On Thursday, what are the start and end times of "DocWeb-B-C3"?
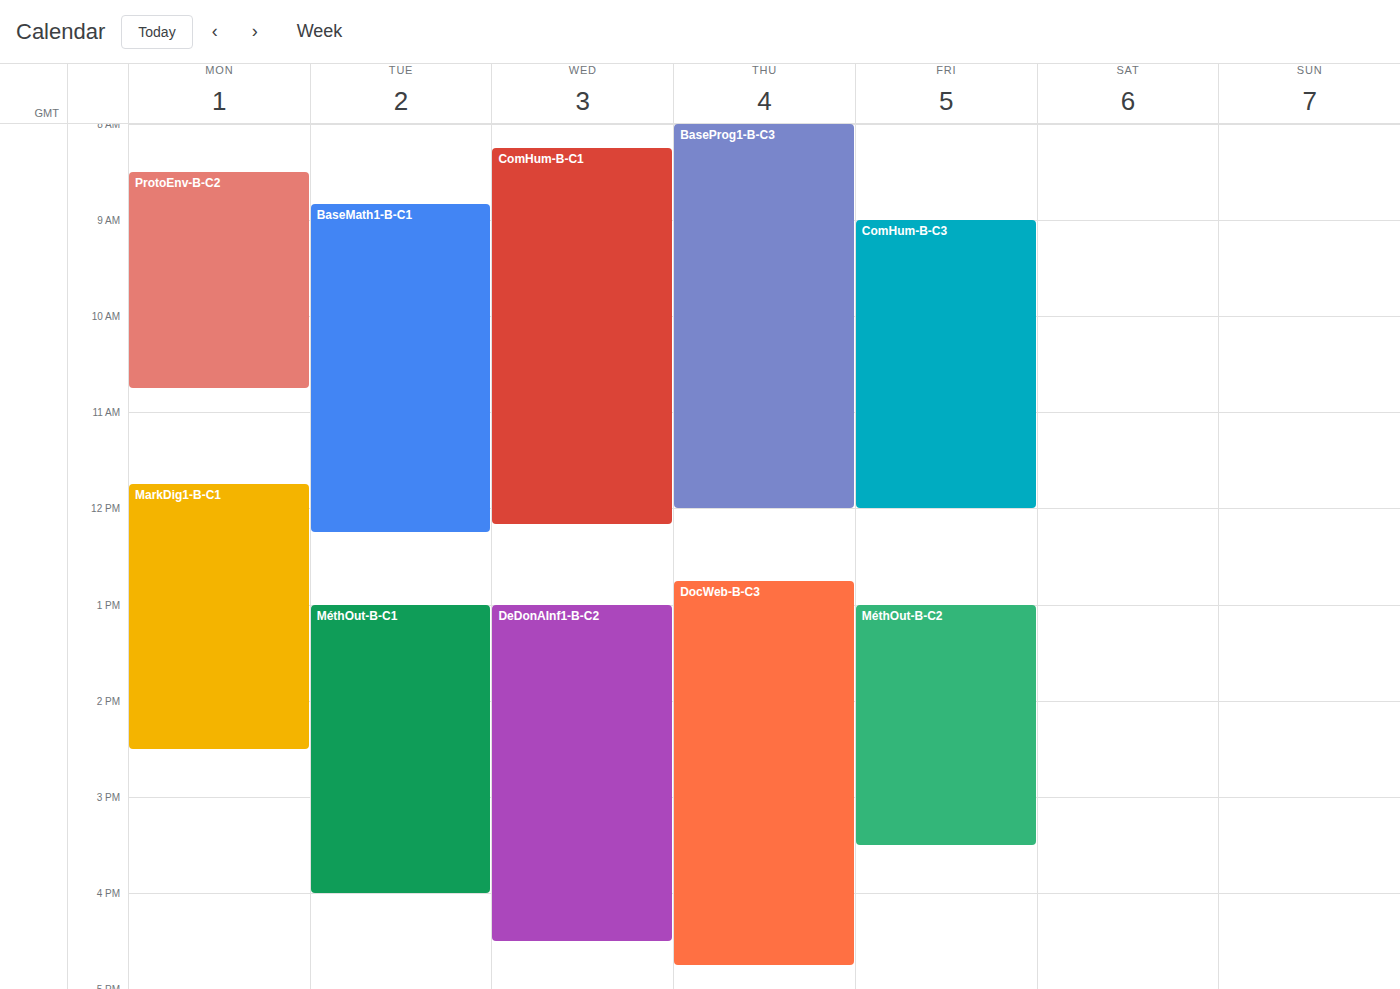
12:45 PM to 4:45 PM